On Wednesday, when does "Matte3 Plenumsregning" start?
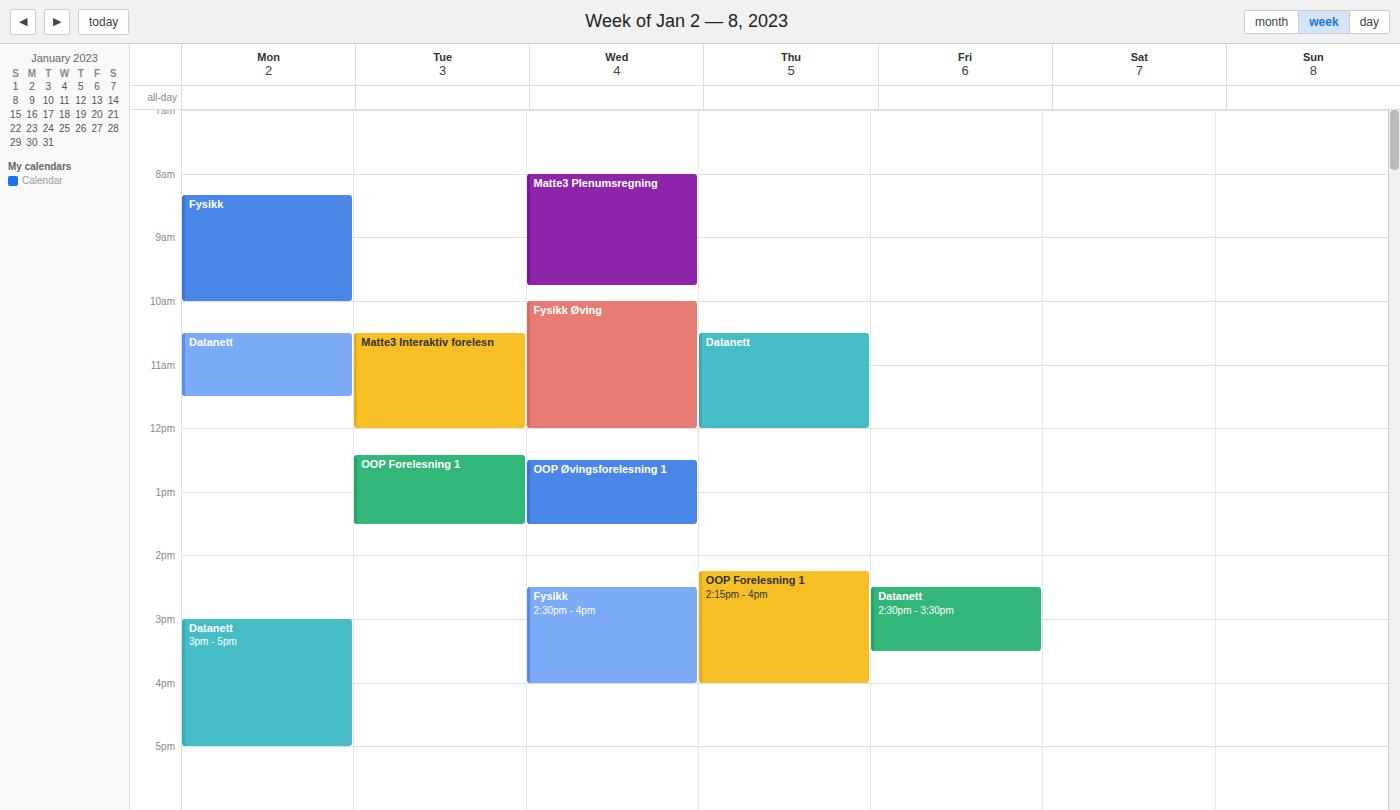
8:00 AM